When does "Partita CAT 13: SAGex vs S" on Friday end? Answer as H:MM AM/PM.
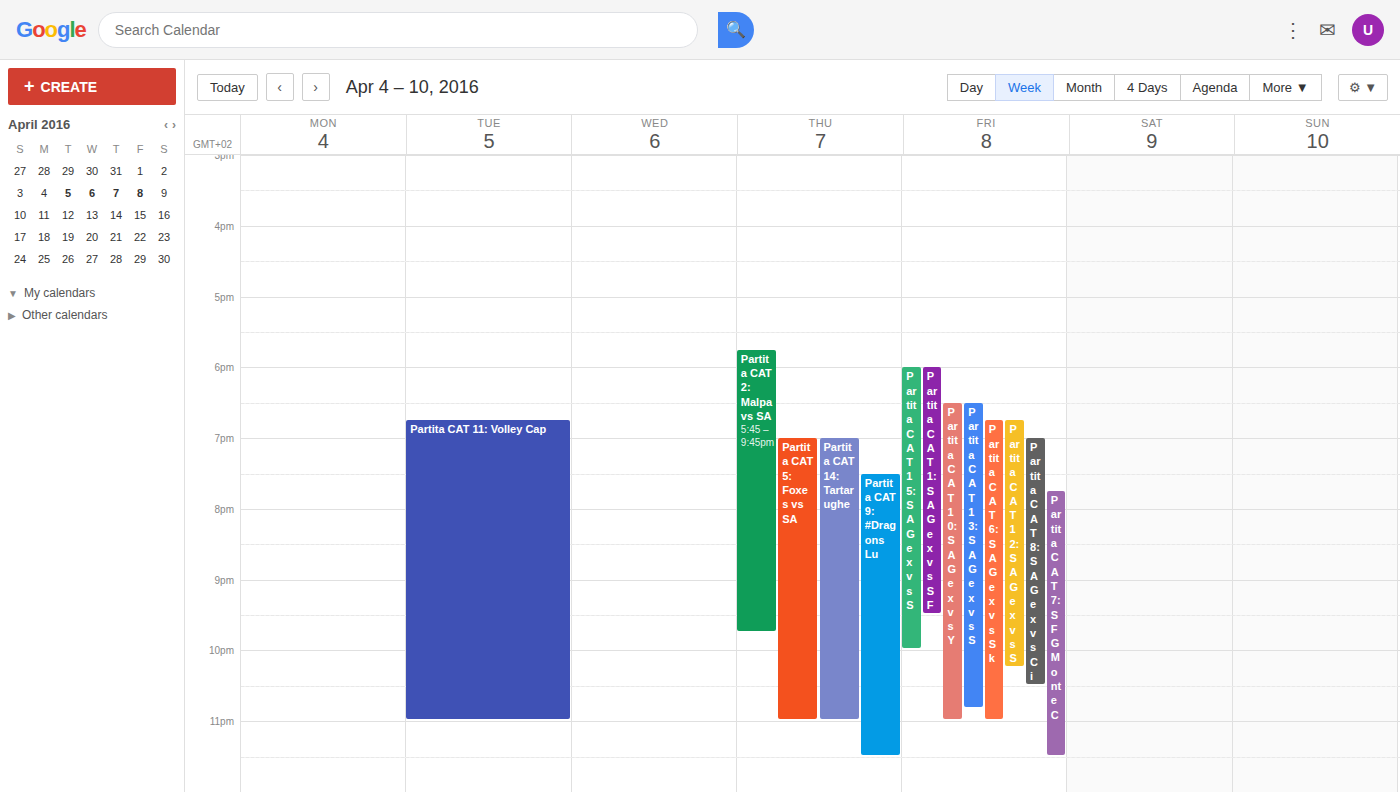
10:50 PM